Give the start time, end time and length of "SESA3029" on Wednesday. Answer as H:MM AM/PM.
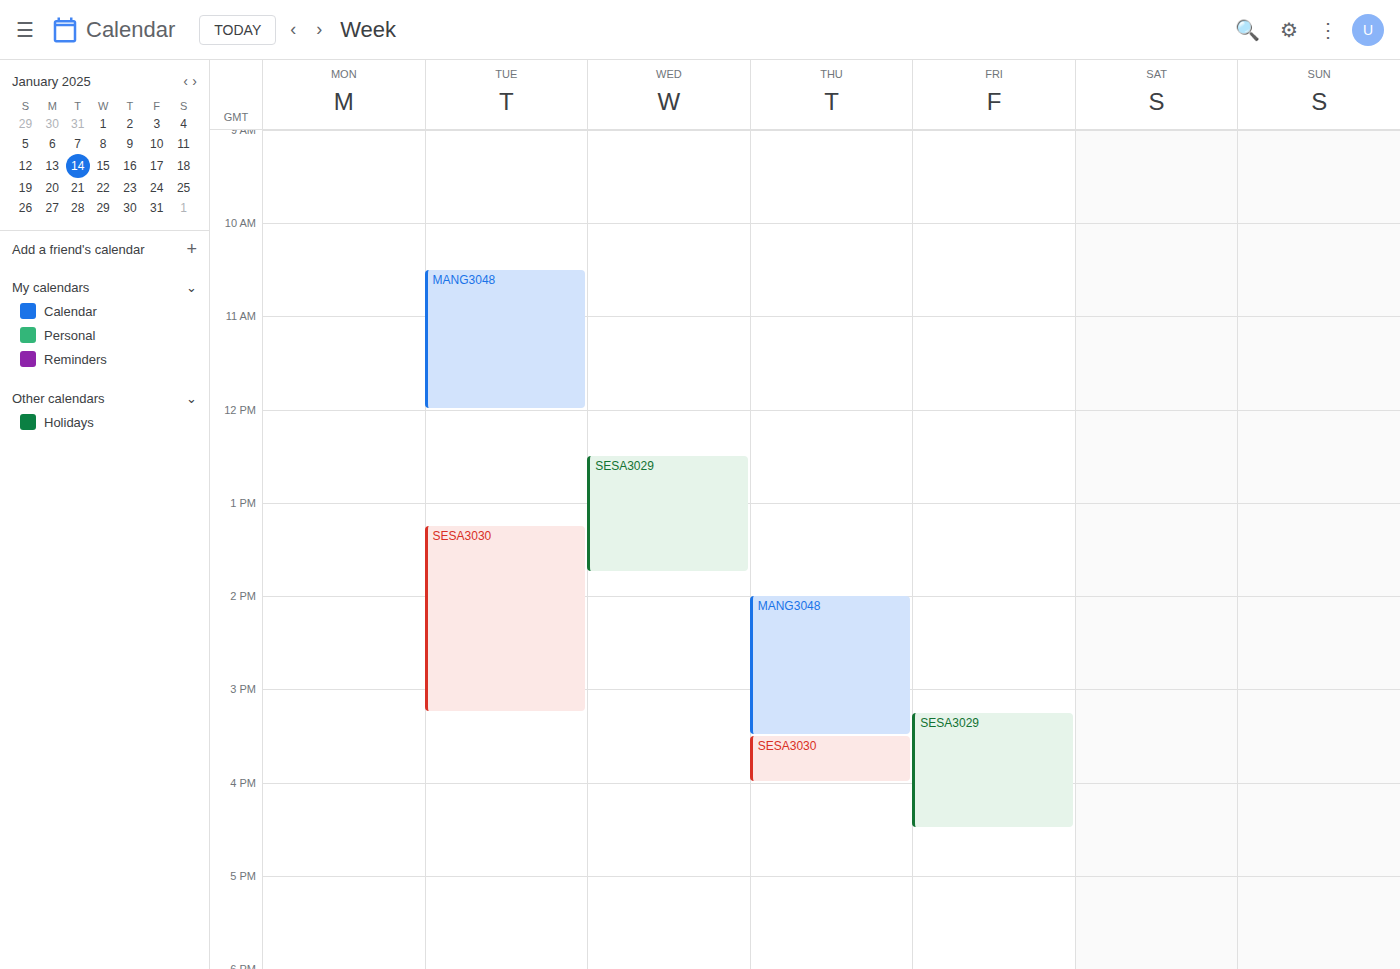
12:30 PM to 1:45 PM, 1 hour 15 minutes